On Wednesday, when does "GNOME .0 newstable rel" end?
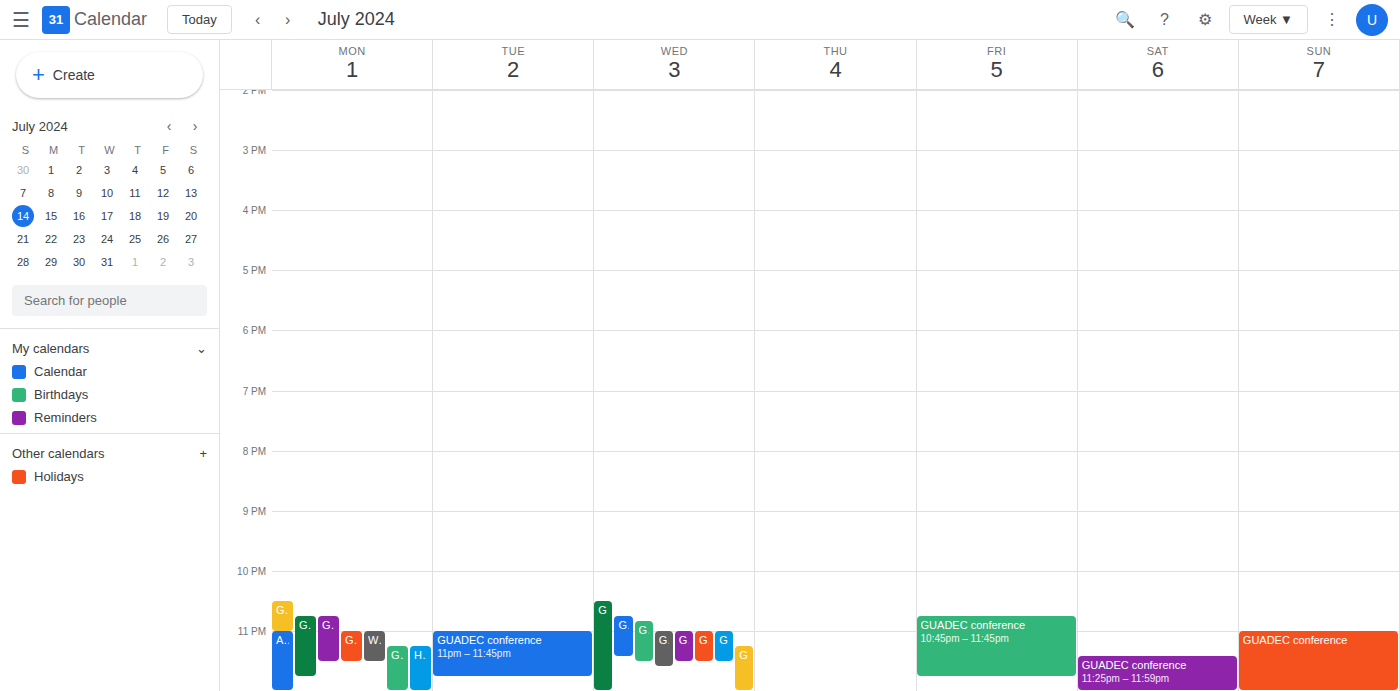
11:35 PM